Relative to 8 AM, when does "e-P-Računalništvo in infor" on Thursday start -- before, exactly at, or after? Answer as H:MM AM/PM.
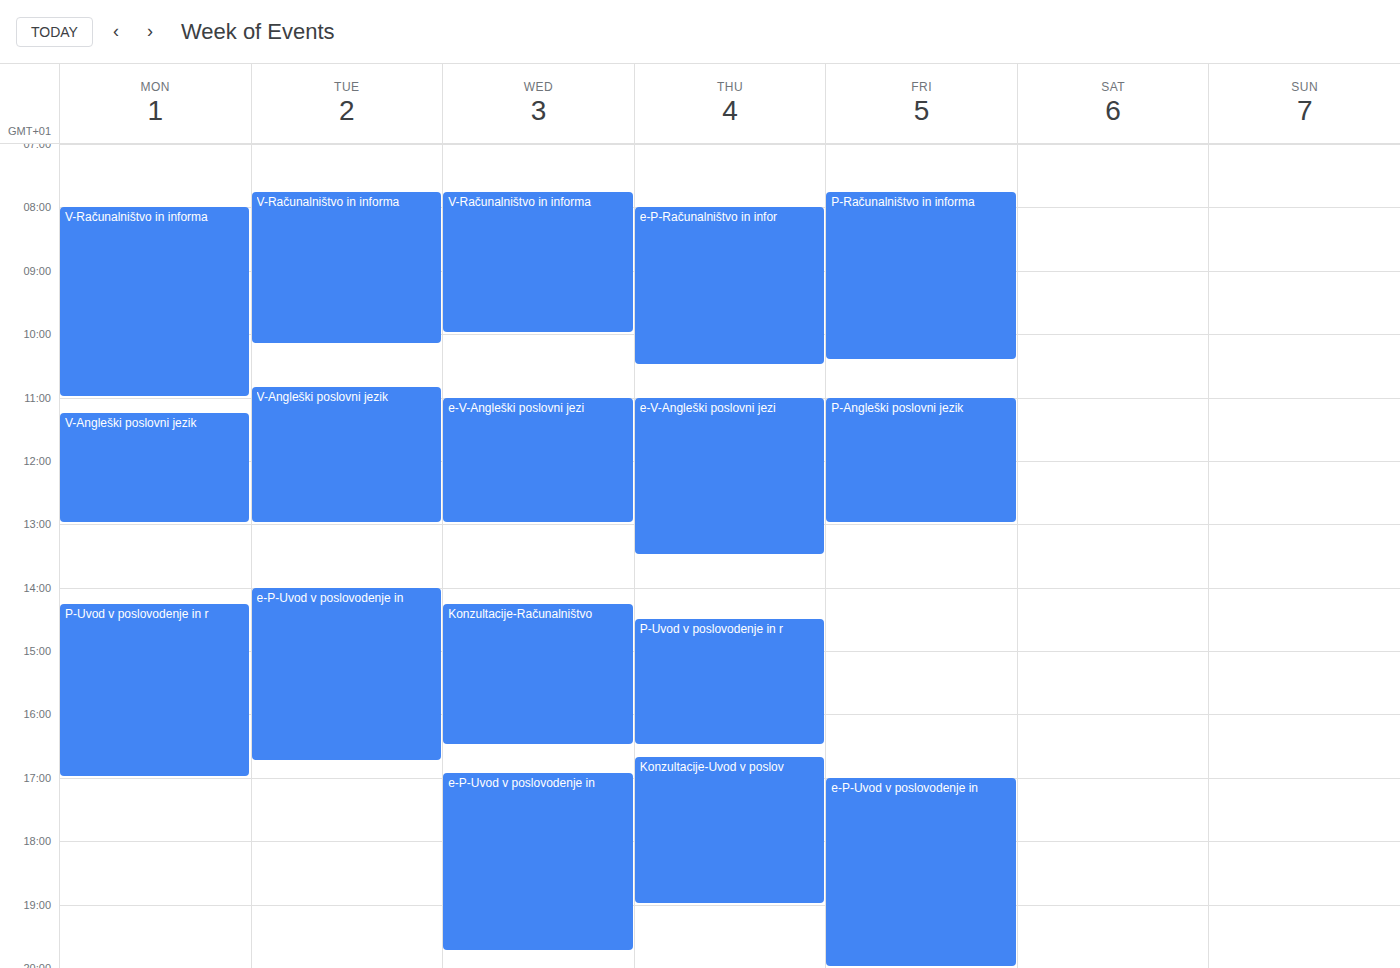
8:00 AM -- exactly at 8 AM, on the 8 AM line.